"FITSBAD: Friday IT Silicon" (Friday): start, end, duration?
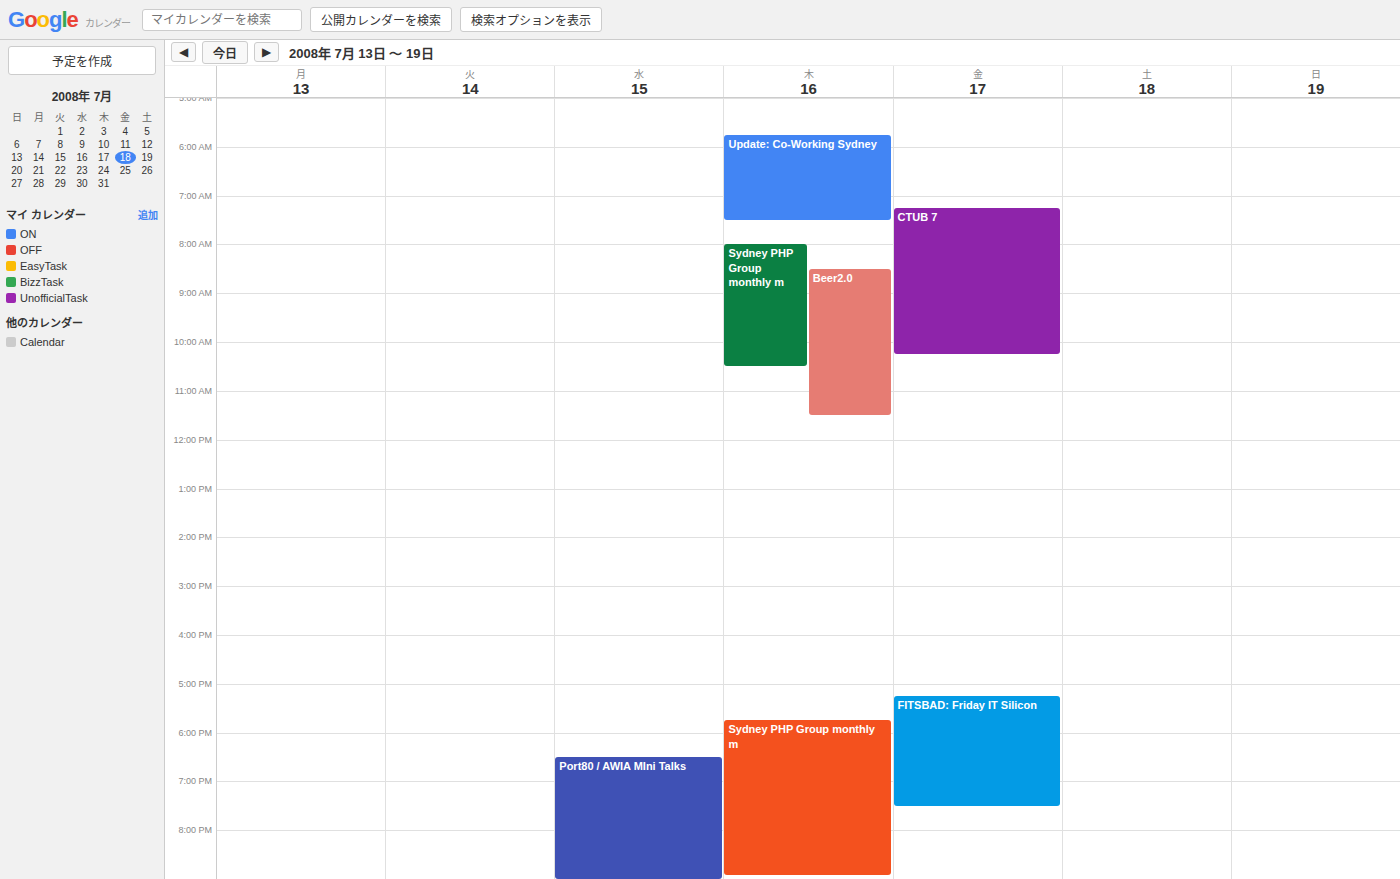
5:15 PM to 7:30 PM, 2 hours 15 minutes